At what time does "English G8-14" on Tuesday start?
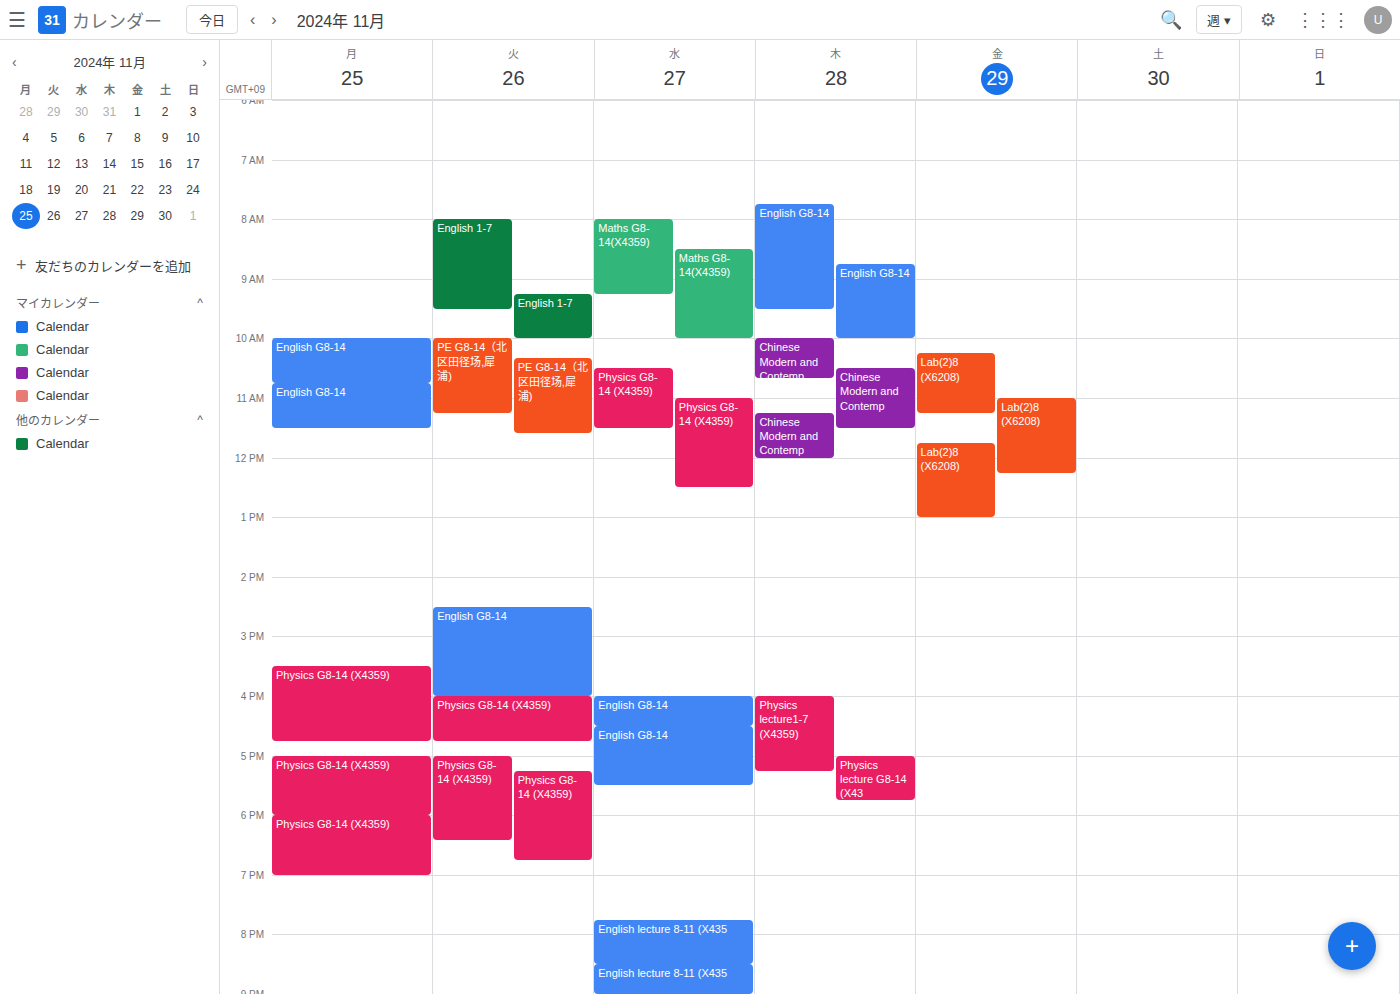
2:30 PM